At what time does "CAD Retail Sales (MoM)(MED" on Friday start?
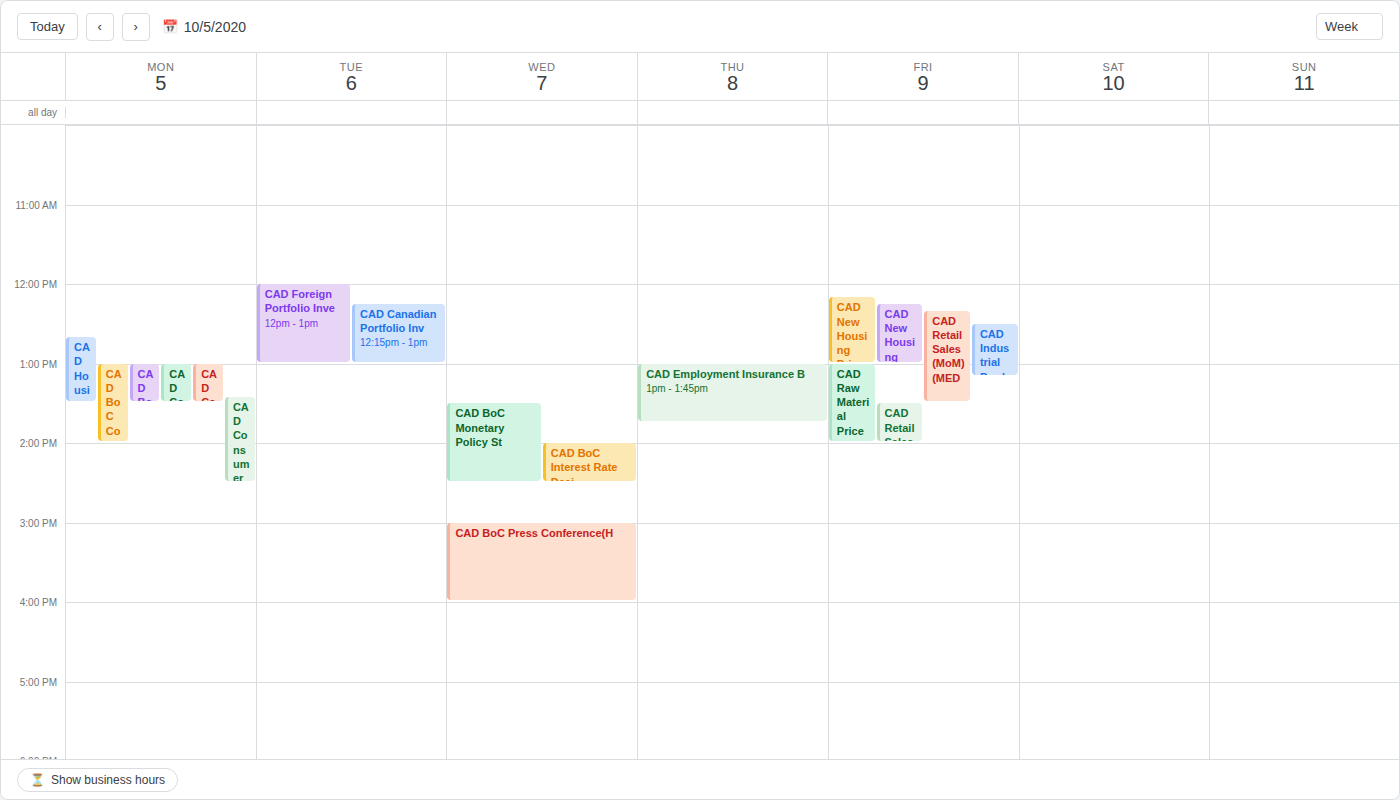
12:20 PM